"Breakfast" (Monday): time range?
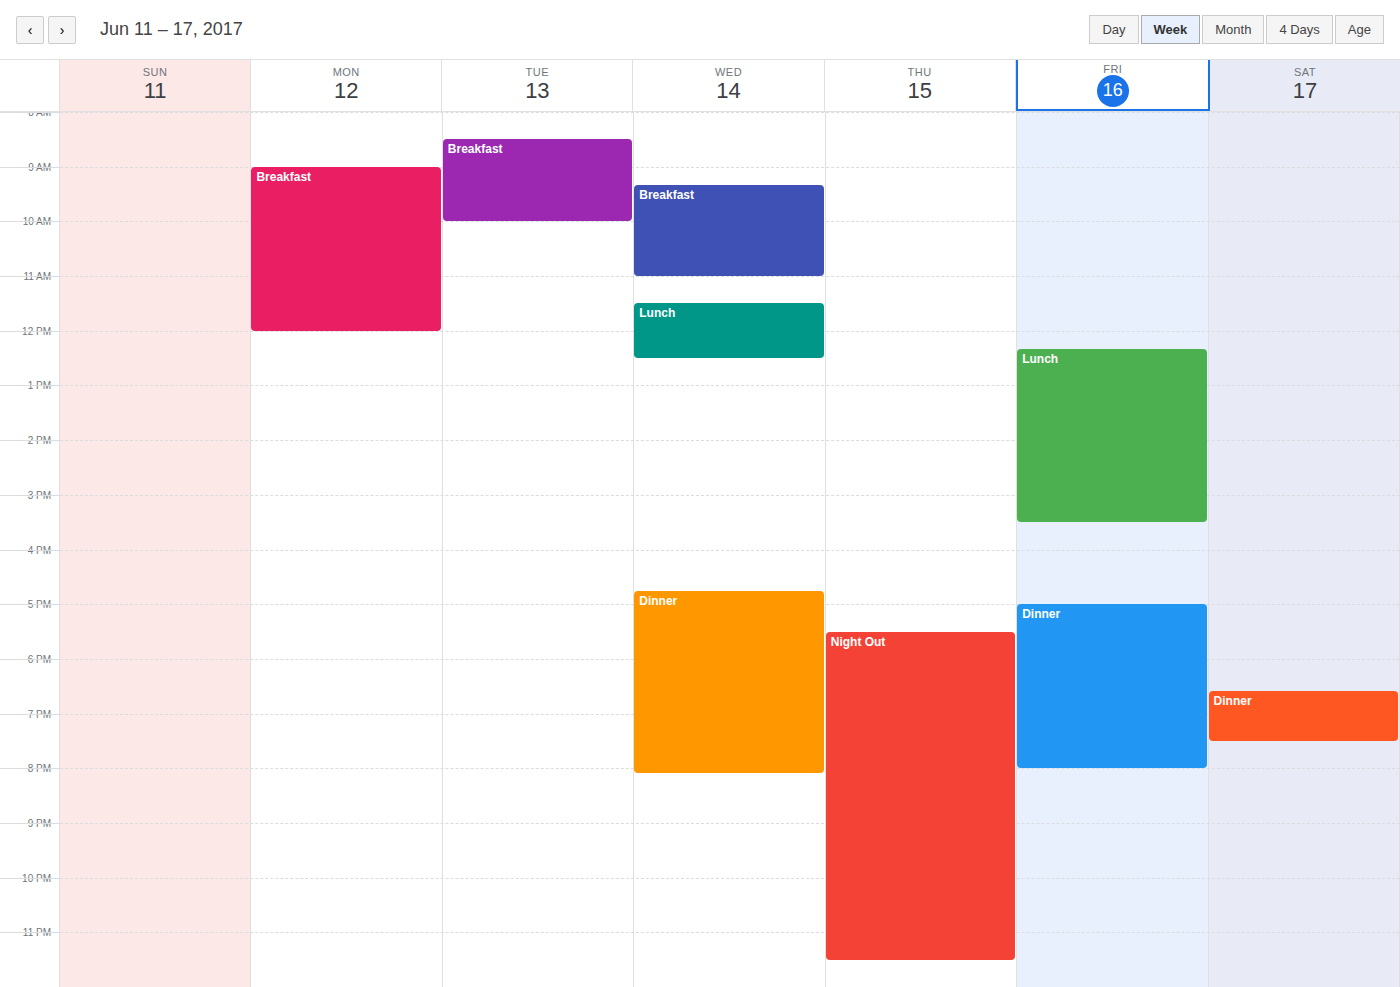
9:00 AM to 12:00 PM